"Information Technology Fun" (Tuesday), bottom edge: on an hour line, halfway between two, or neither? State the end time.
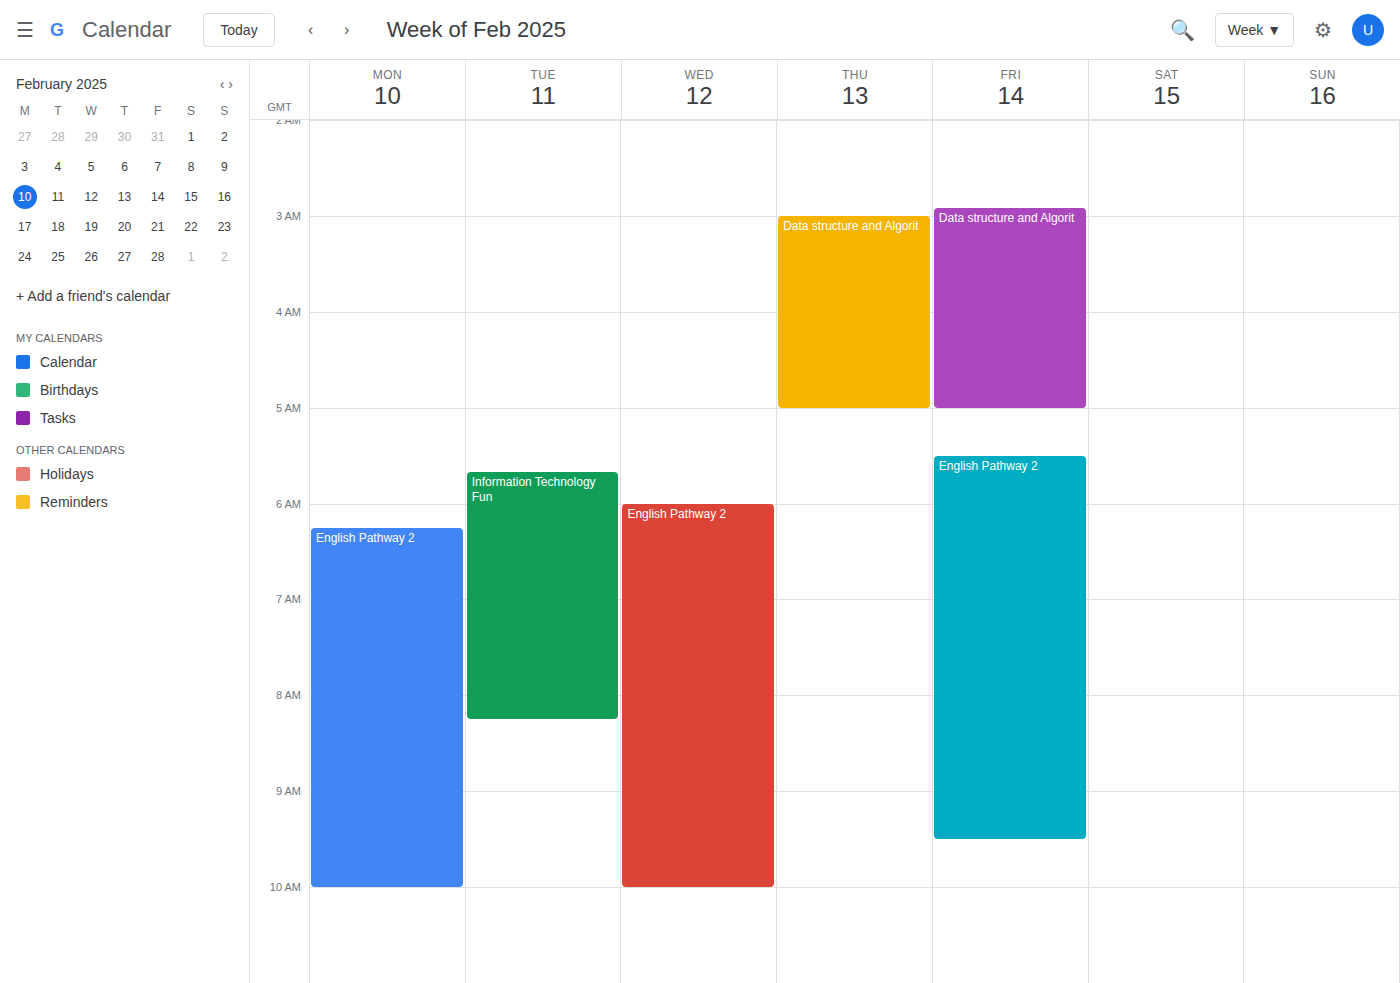
8:15 AM -- neither: a quarter of the way from the 8 AM line to the 9 AM line.